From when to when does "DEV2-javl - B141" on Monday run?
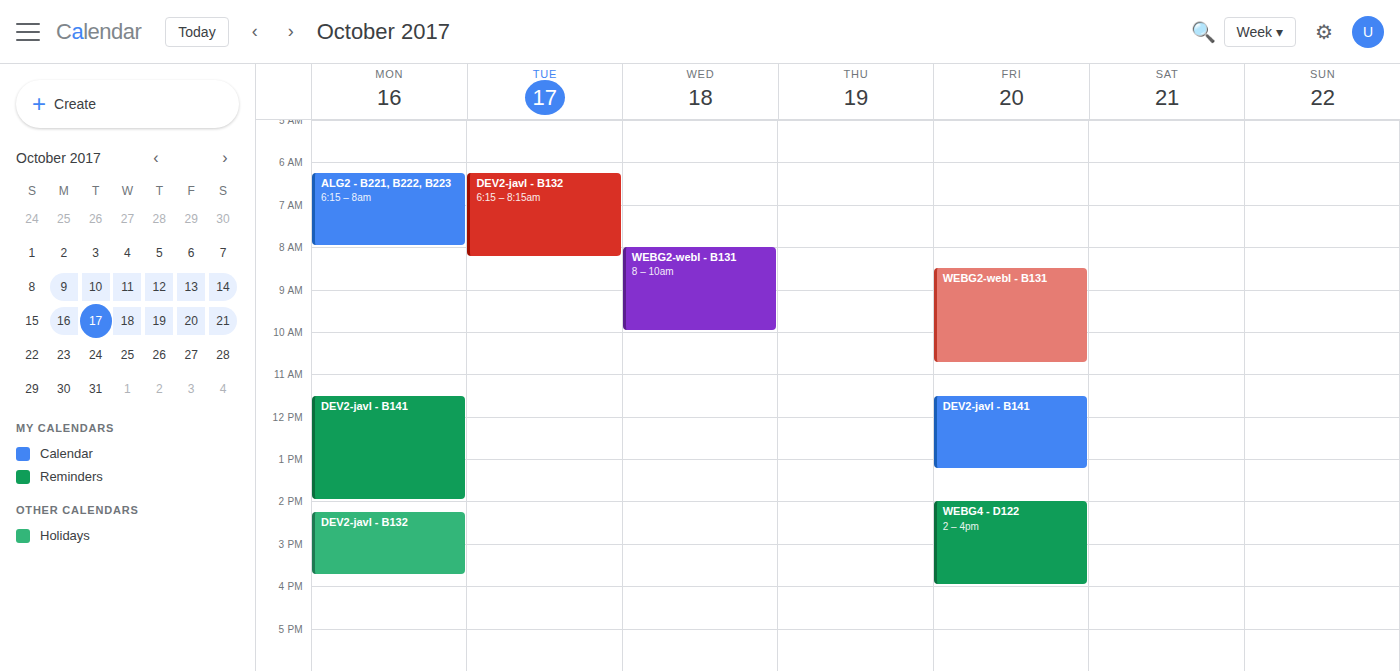
11:30 AM to 2:00 PM